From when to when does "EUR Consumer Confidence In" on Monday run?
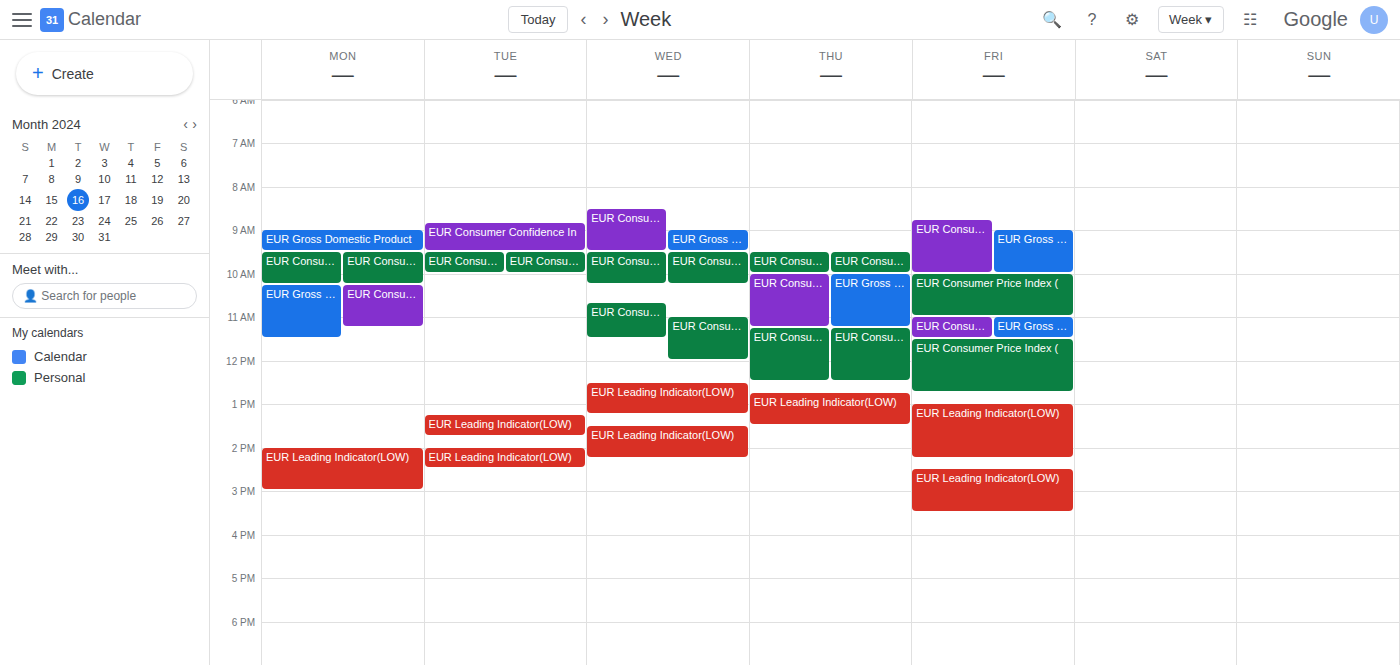
10:15 AM to 11:15 AM